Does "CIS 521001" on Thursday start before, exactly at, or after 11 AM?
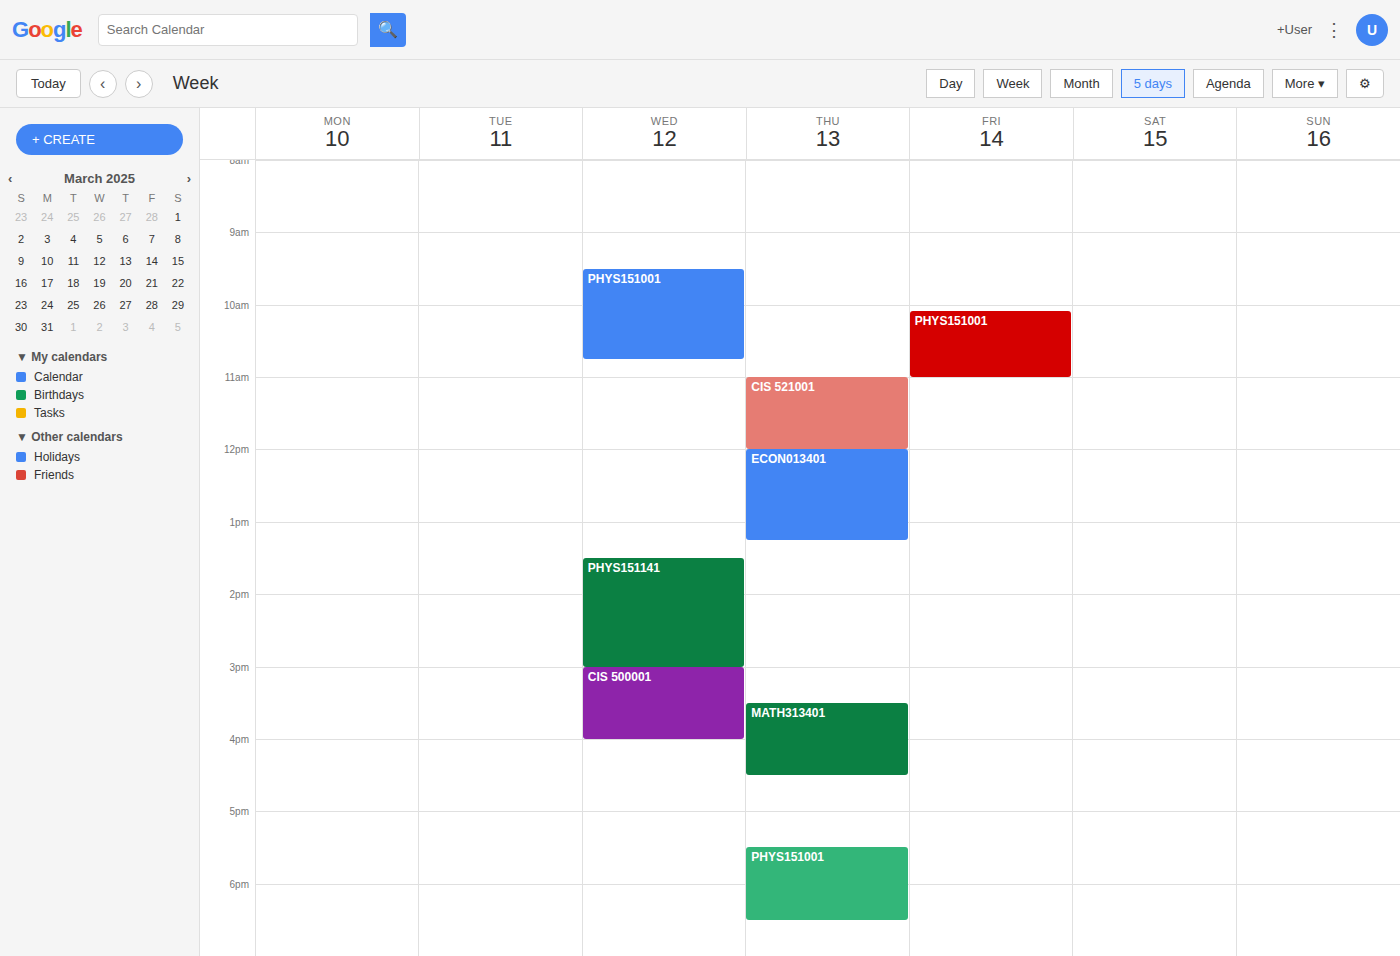
11:00 AM -- exactly at 11 AM, on the 11 AM line.